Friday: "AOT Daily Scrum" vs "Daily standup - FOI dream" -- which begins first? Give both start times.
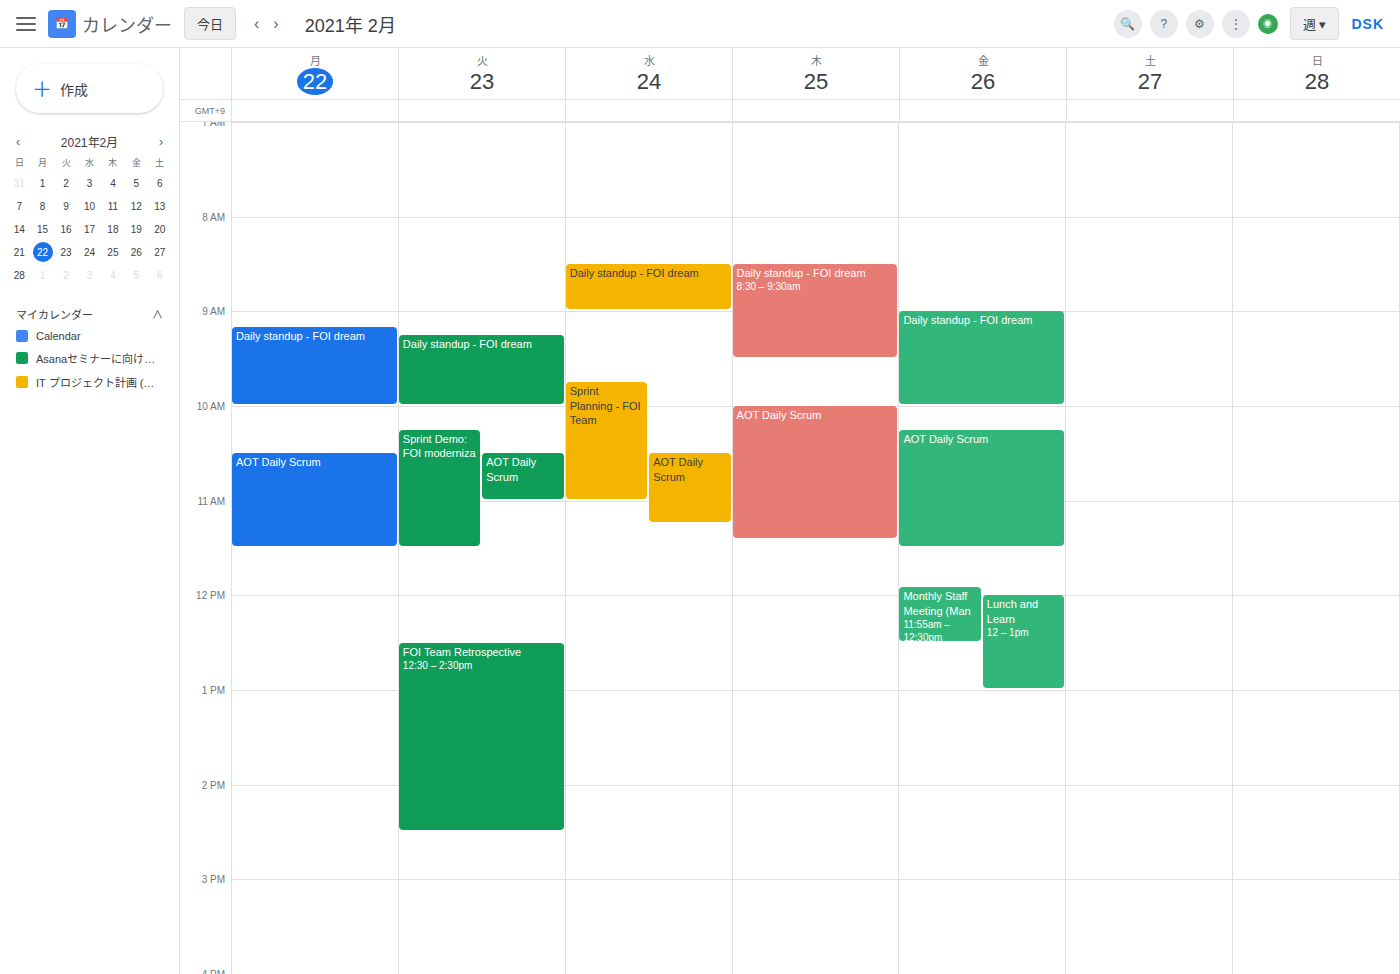
"Daily standup - FOI dream" 9:00 AM; "AOT Daily Scrum" 10:15 AM.